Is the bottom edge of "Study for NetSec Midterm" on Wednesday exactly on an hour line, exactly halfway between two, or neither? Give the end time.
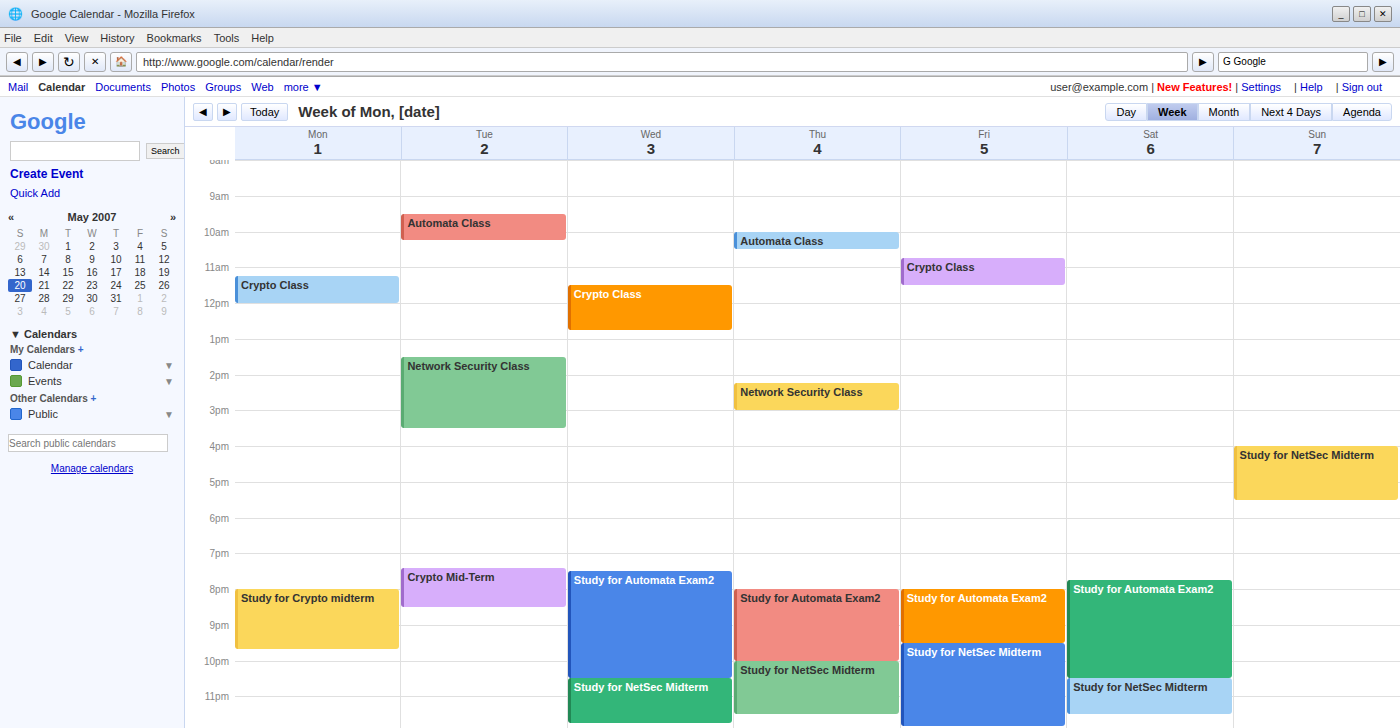
11:45 PM -- neither: three quarters of the way from the 11 PM line to the 12 AM line.